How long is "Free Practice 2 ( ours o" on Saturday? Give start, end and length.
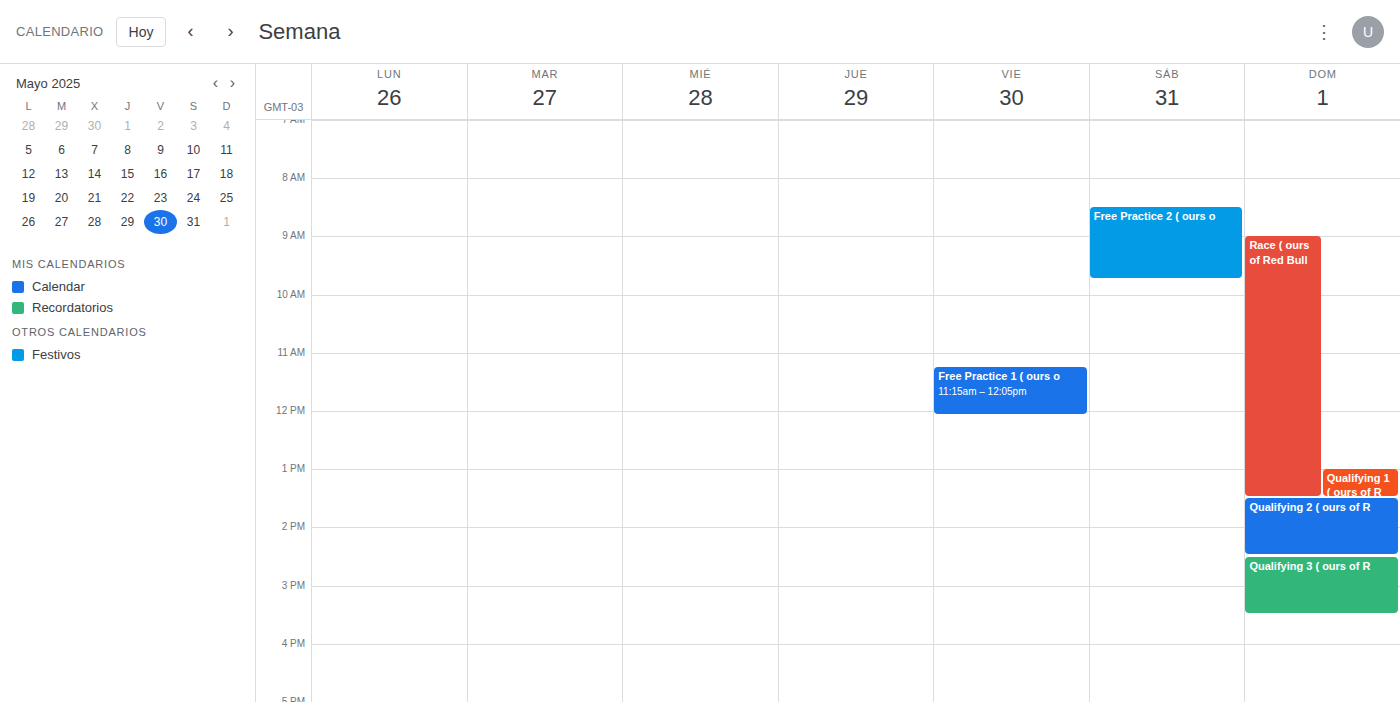
8:30 AM to 9:45 AM, 1 hour 15 minutes